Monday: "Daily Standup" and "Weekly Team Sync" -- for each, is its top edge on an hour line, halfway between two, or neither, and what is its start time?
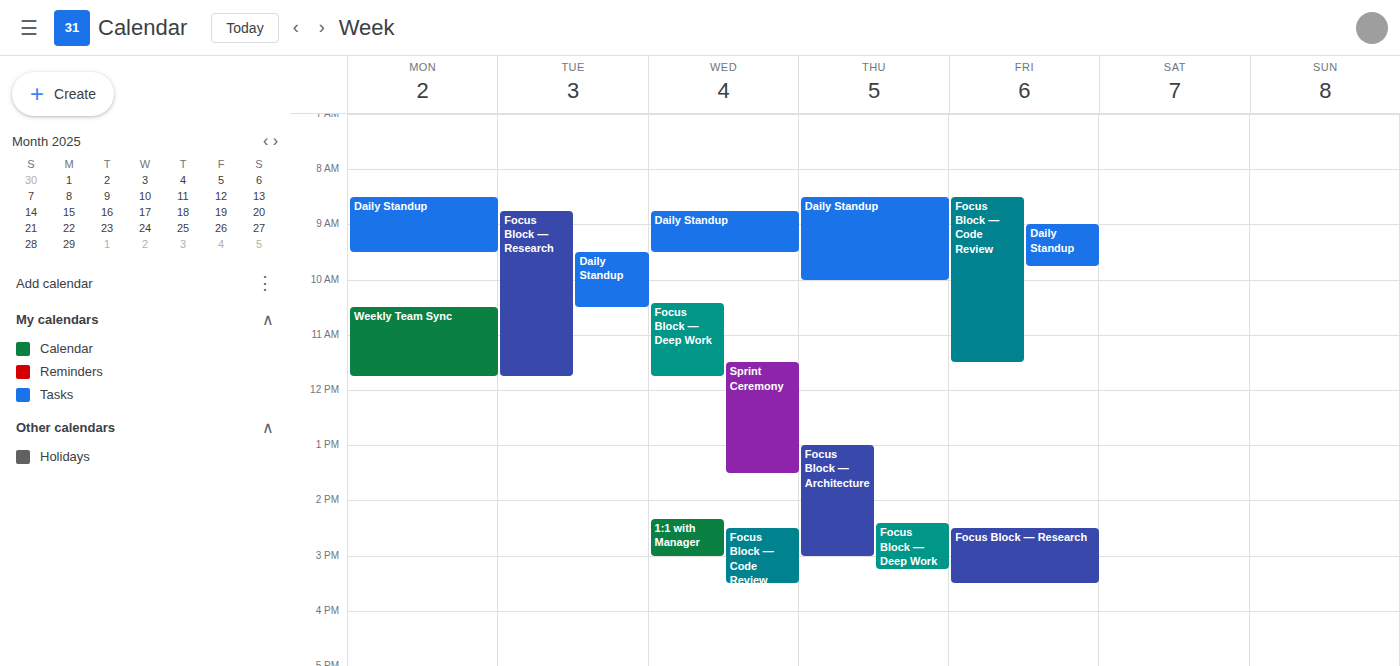
"Daily Standup": 8:30 AM, halfway between the 8 AM and 9 AM lines. "Weekly Team Sync": 10:30 AM, halfway between the 10 AM and 11 AM lines.